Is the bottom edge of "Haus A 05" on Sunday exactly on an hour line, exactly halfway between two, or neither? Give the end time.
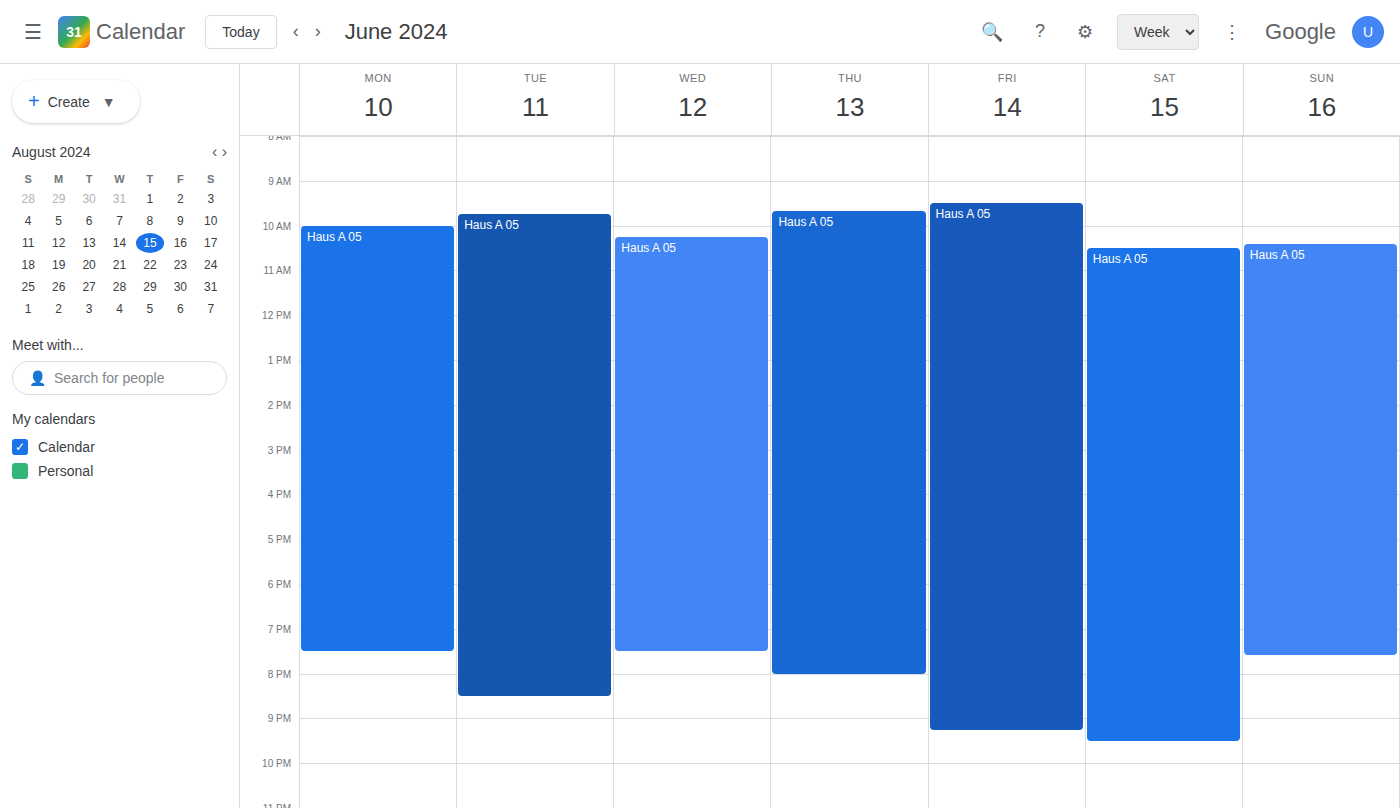
19:35 -- neither: 35 minutes below the 19:00 line and 25 minutes above the 20:00 line.